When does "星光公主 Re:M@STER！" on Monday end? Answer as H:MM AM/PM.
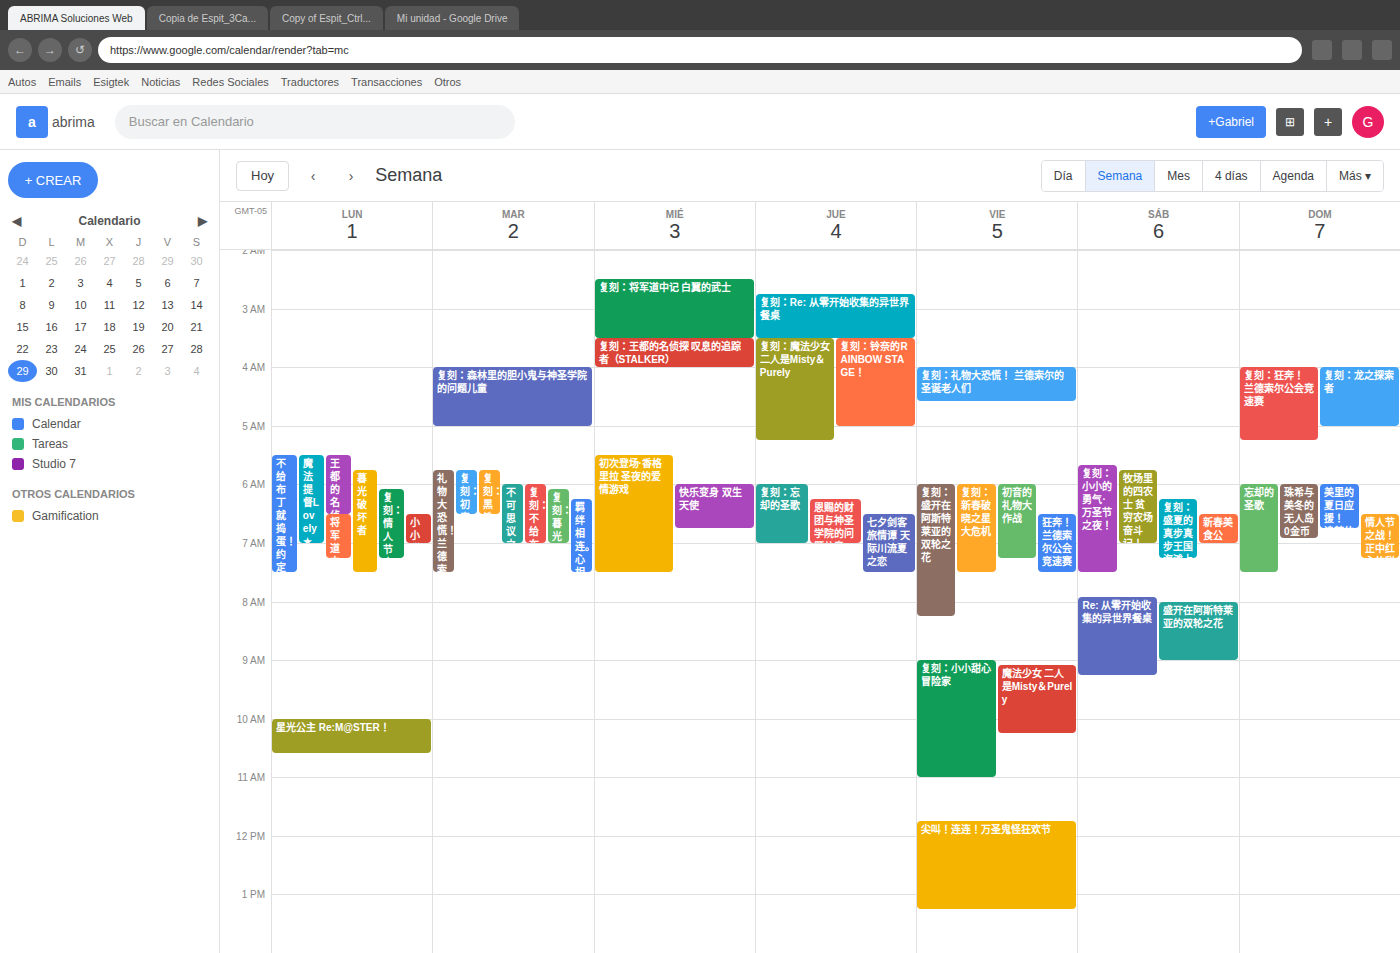
10:35 AM